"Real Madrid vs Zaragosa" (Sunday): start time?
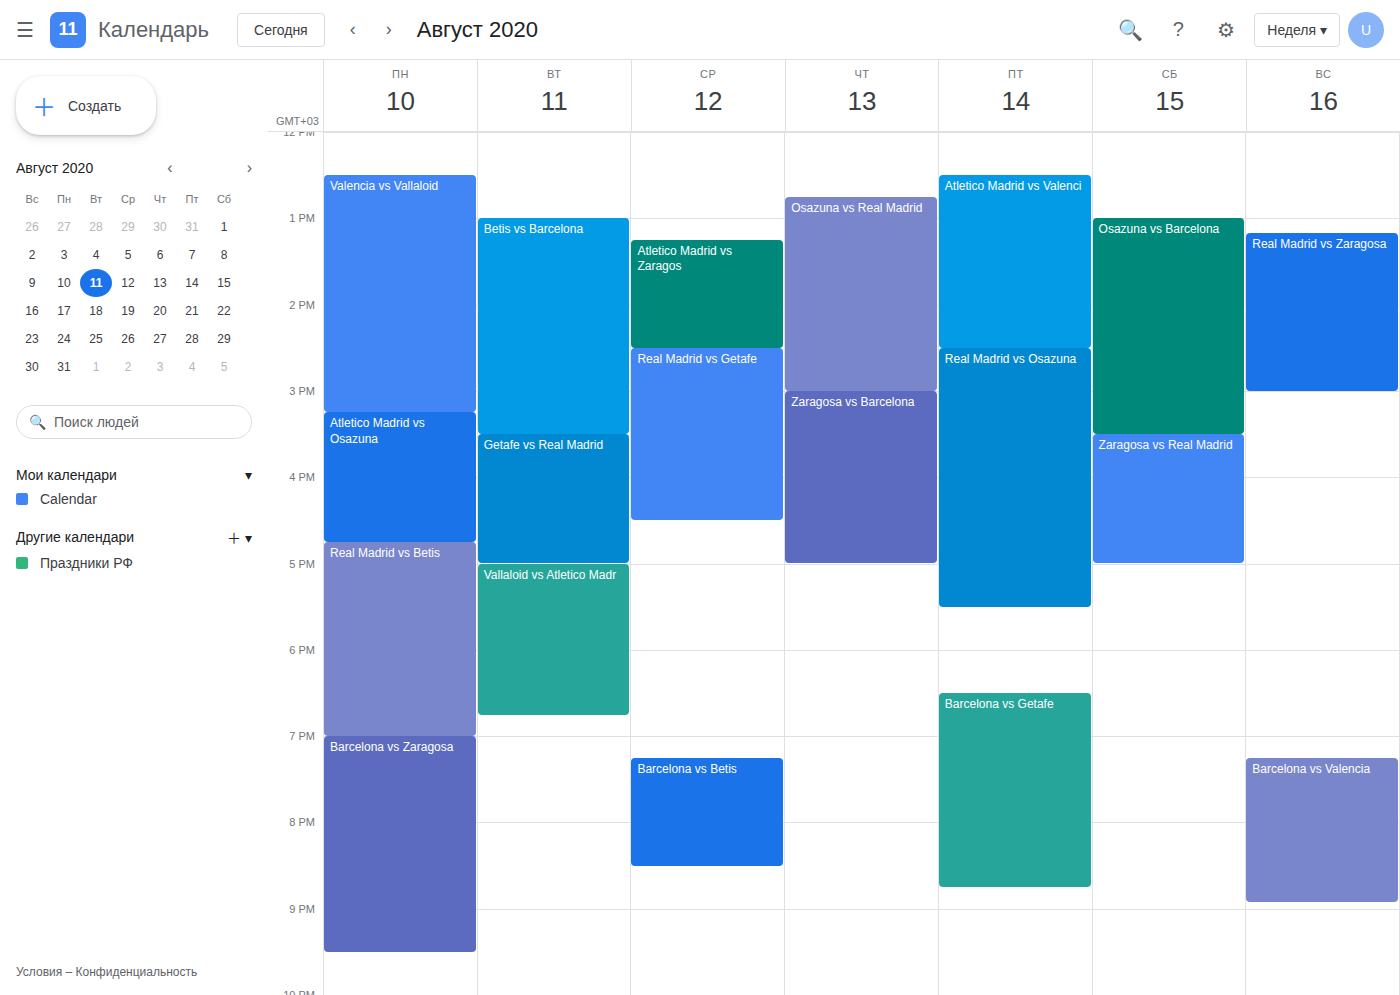
1:10 PM